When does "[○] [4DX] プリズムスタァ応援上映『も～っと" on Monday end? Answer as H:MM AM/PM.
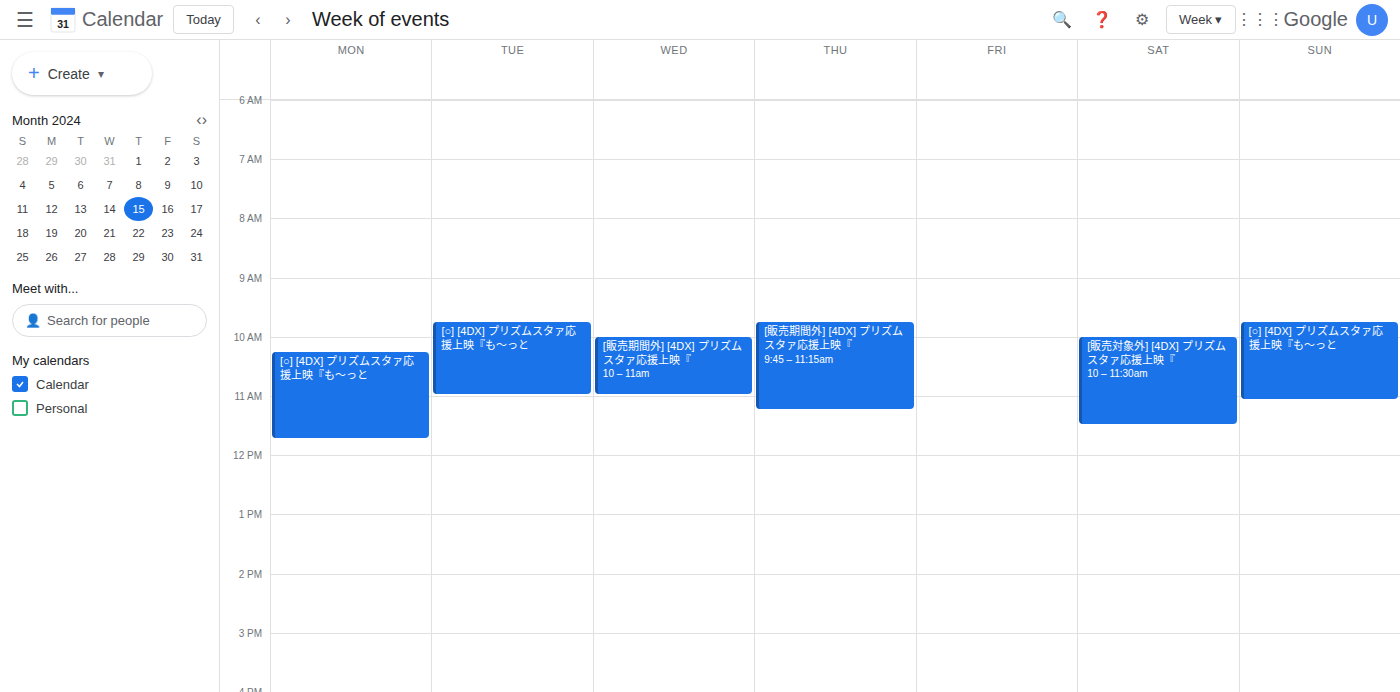
11:45 AM